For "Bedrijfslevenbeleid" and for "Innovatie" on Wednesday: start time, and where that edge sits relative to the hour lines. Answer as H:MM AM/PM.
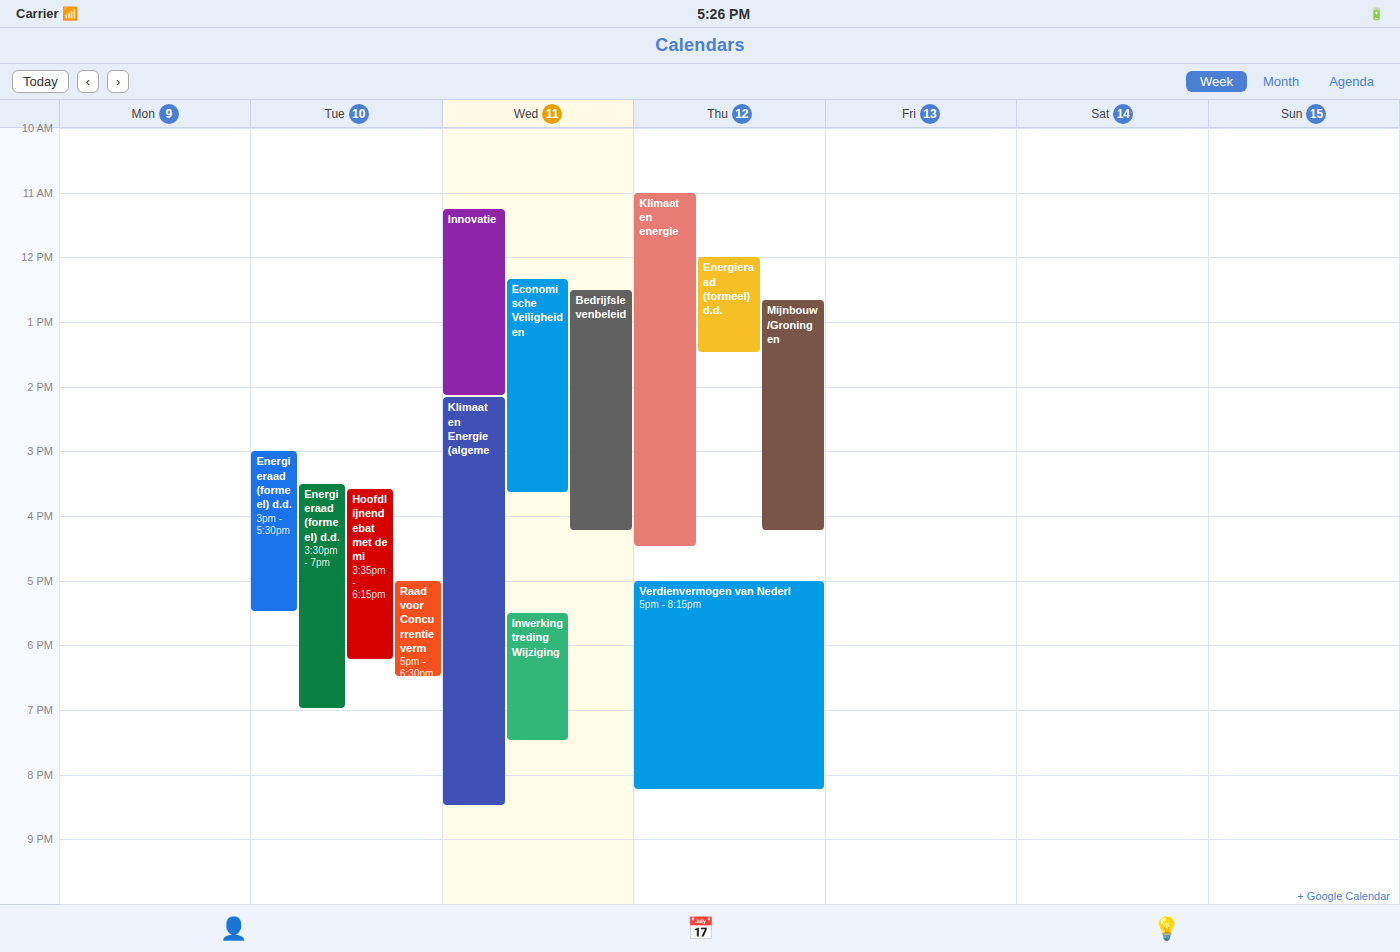
"Bedrijfslevenbeleid": 12:30 PM, halfway between the 12 PM and 1 PM lines. "Innovatie": 11:15 AM, neither: a quarter of the way from the 11 AM line to the 12 PM line.